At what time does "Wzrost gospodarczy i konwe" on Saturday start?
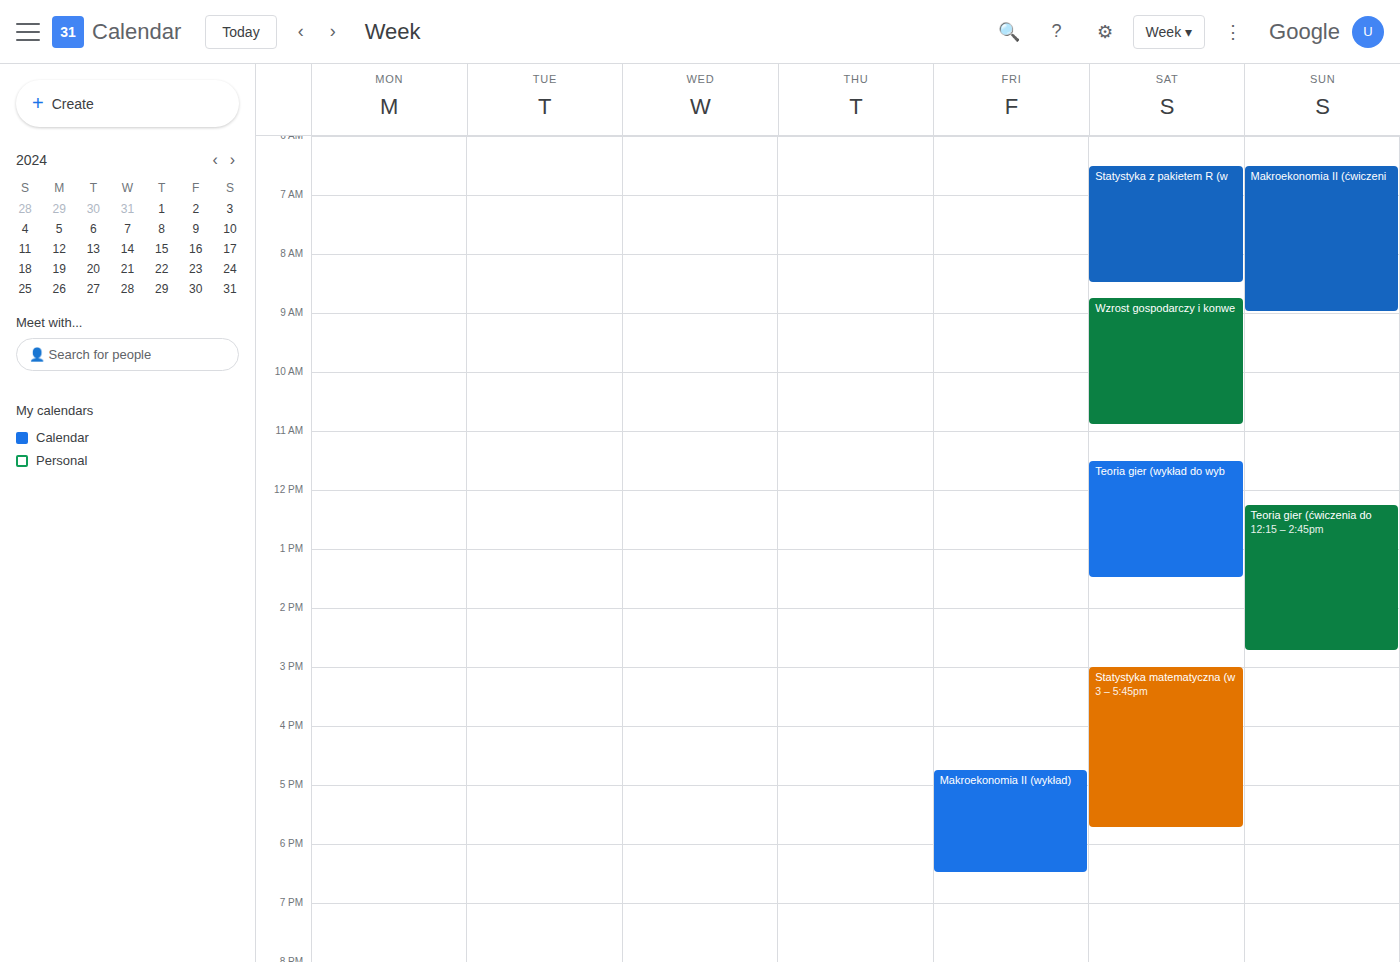
8:45 AM